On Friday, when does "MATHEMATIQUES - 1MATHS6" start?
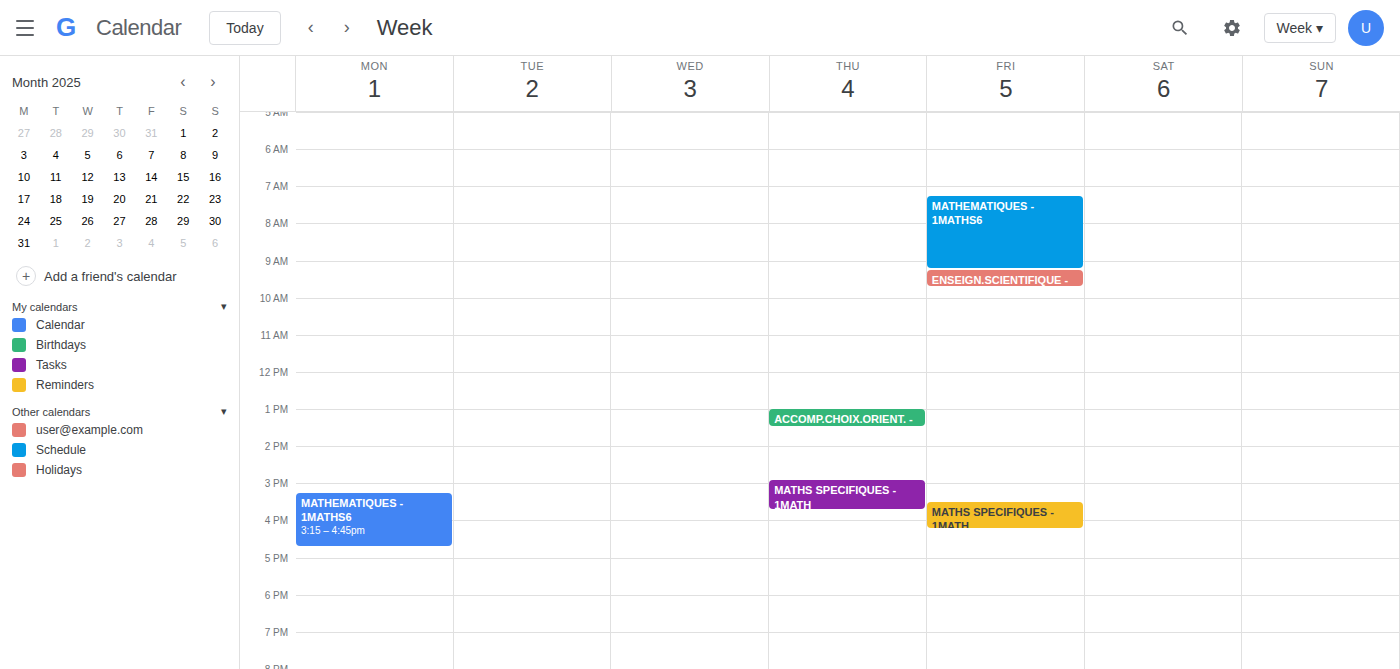
7:15 AM